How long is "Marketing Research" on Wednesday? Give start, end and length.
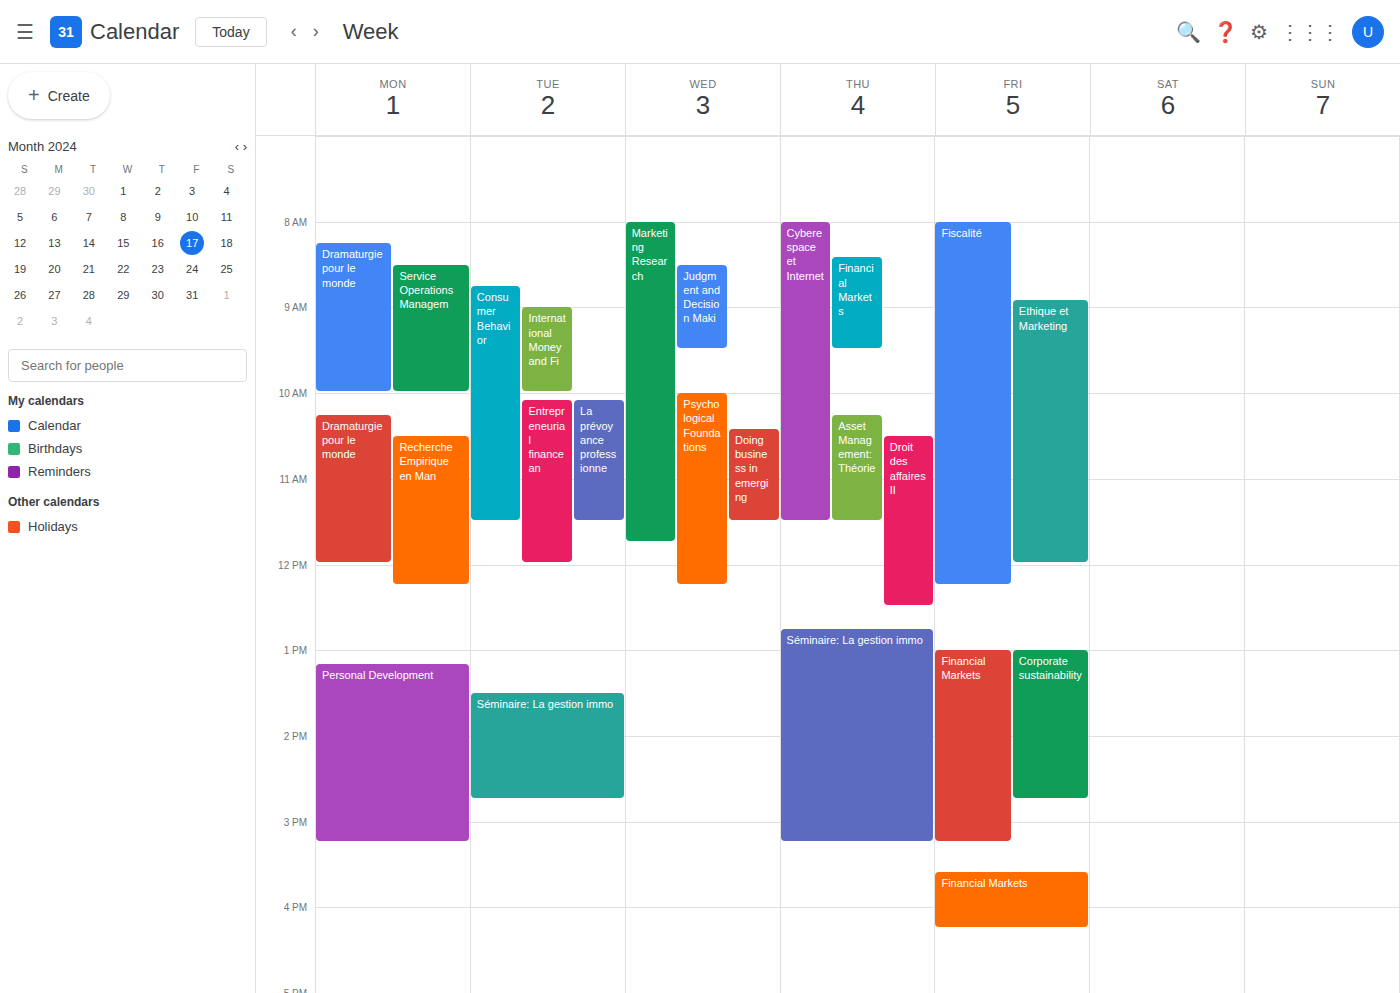
8:00 AM to 11:45 AM, 3 hours 45 minutes